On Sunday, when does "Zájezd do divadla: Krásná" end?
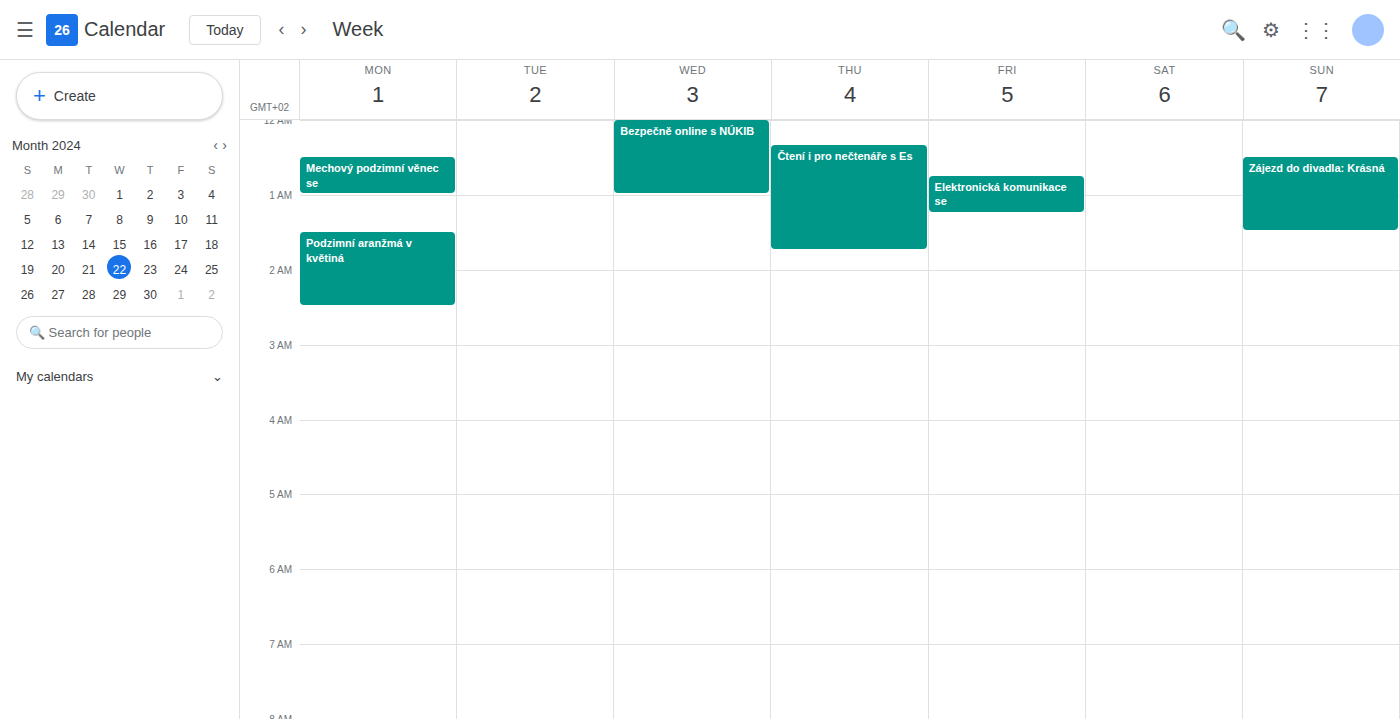
1:30 AM